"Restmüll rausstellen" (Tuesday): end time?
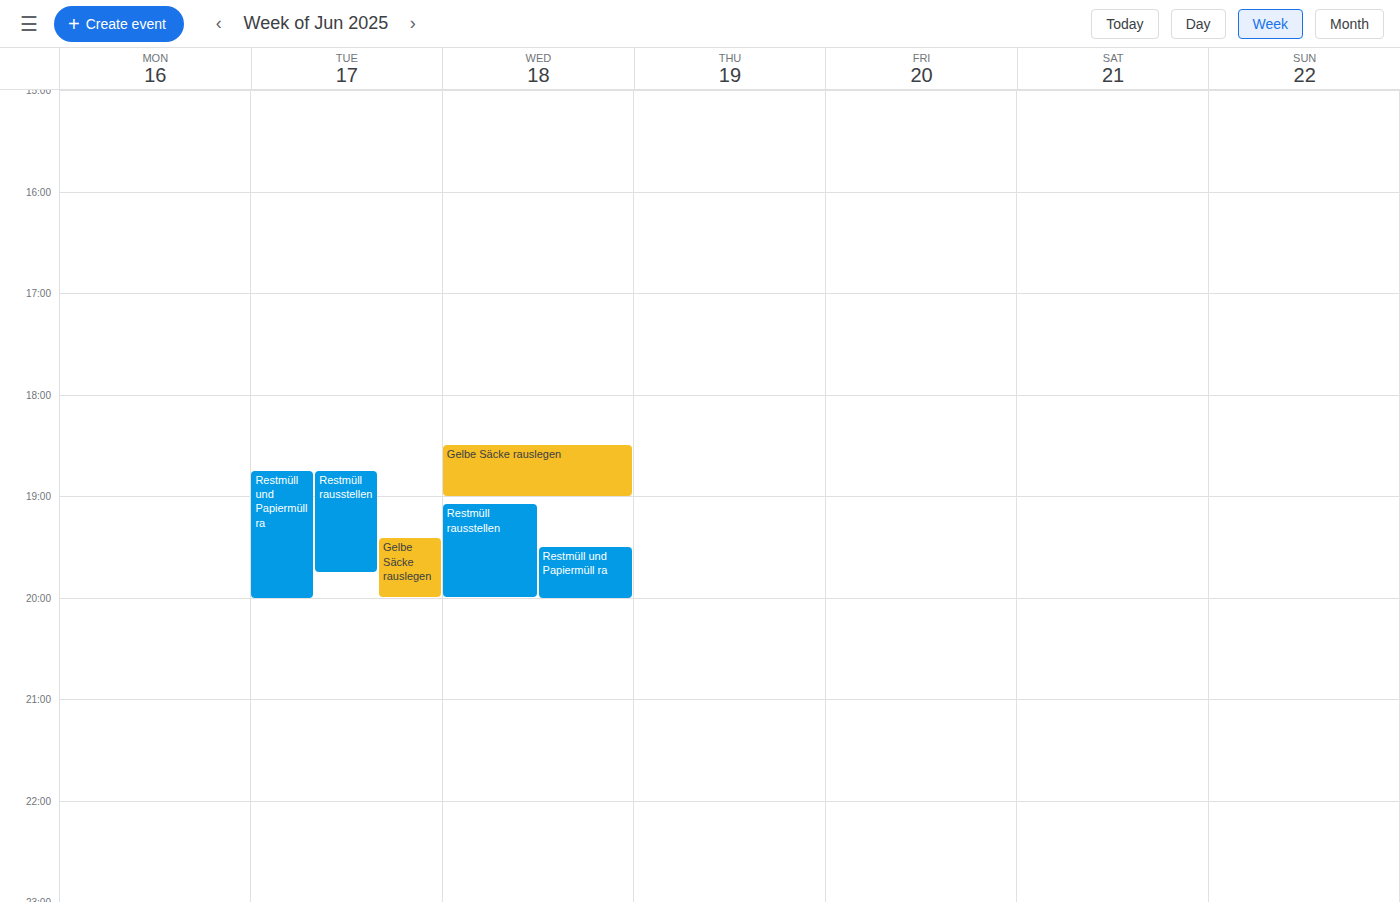
7:45 PM